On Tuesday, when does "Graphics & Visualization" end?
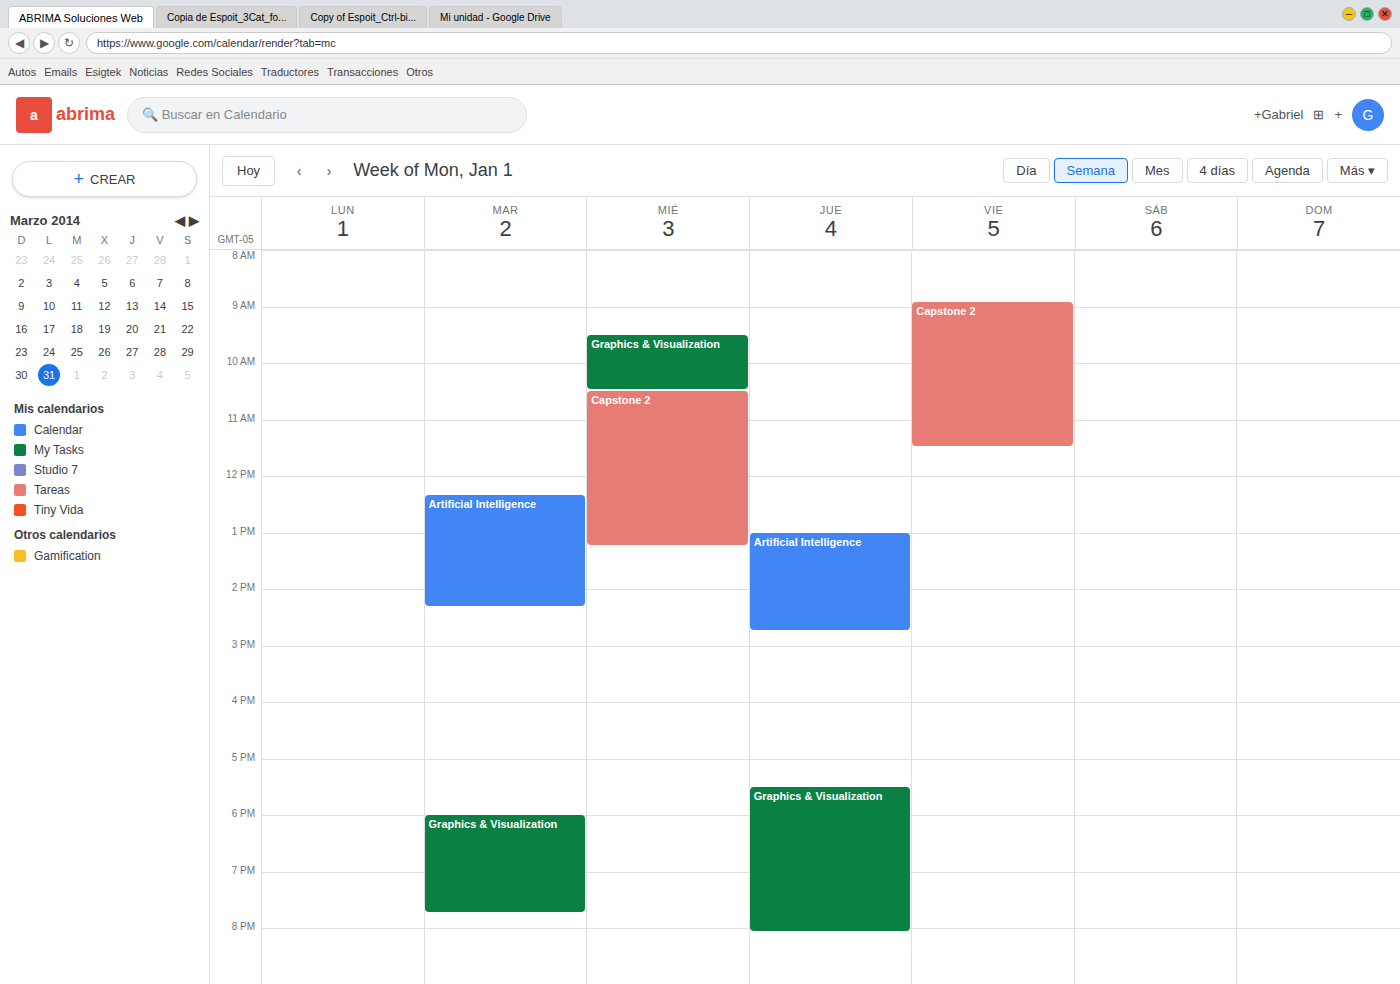
7:45 PM